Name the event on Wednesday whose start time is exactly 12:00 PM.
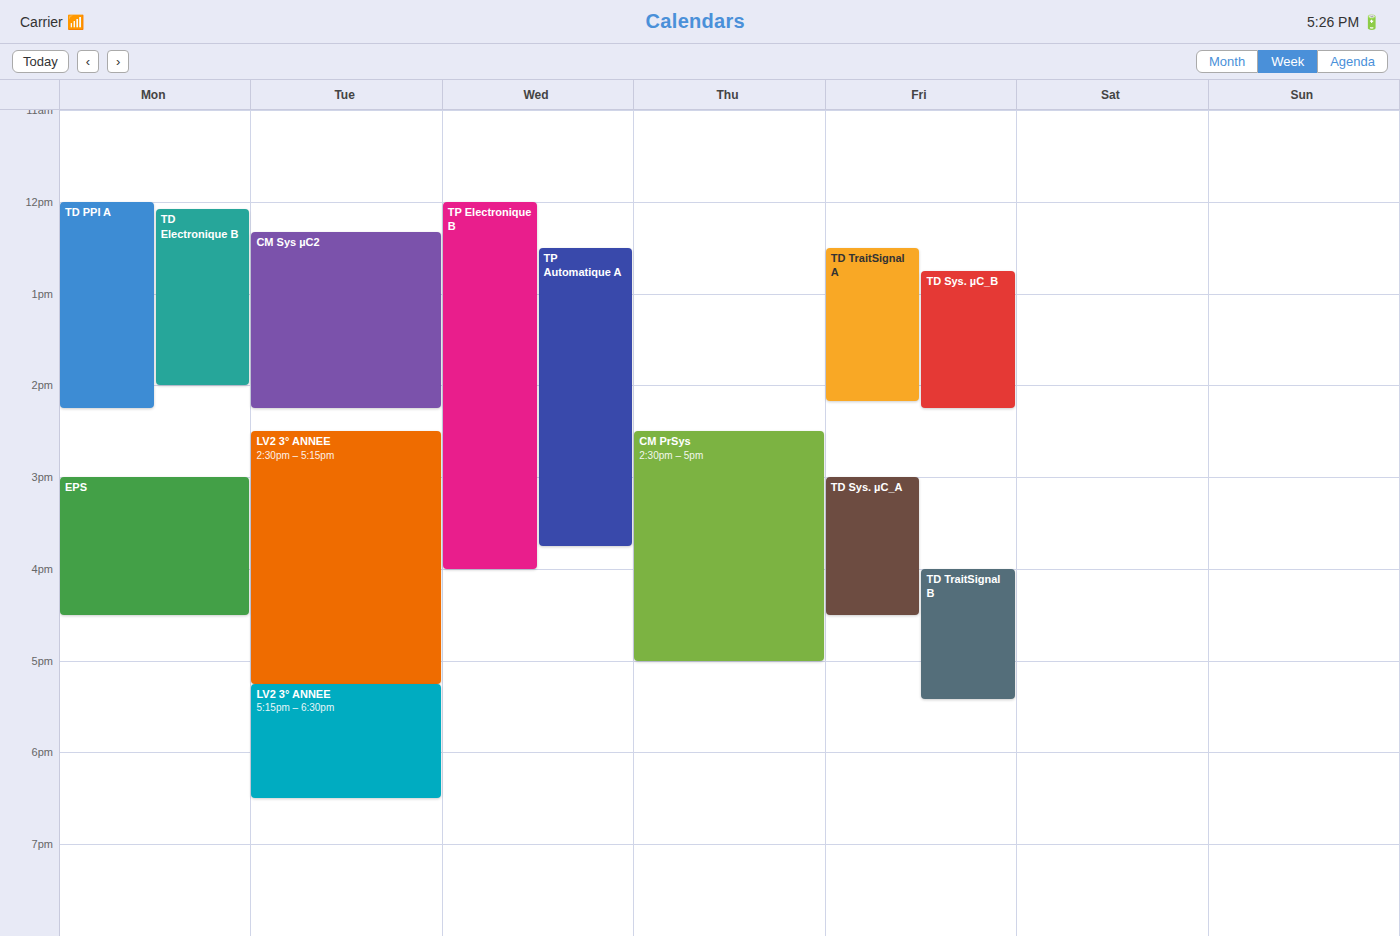
"TP Electronique B"